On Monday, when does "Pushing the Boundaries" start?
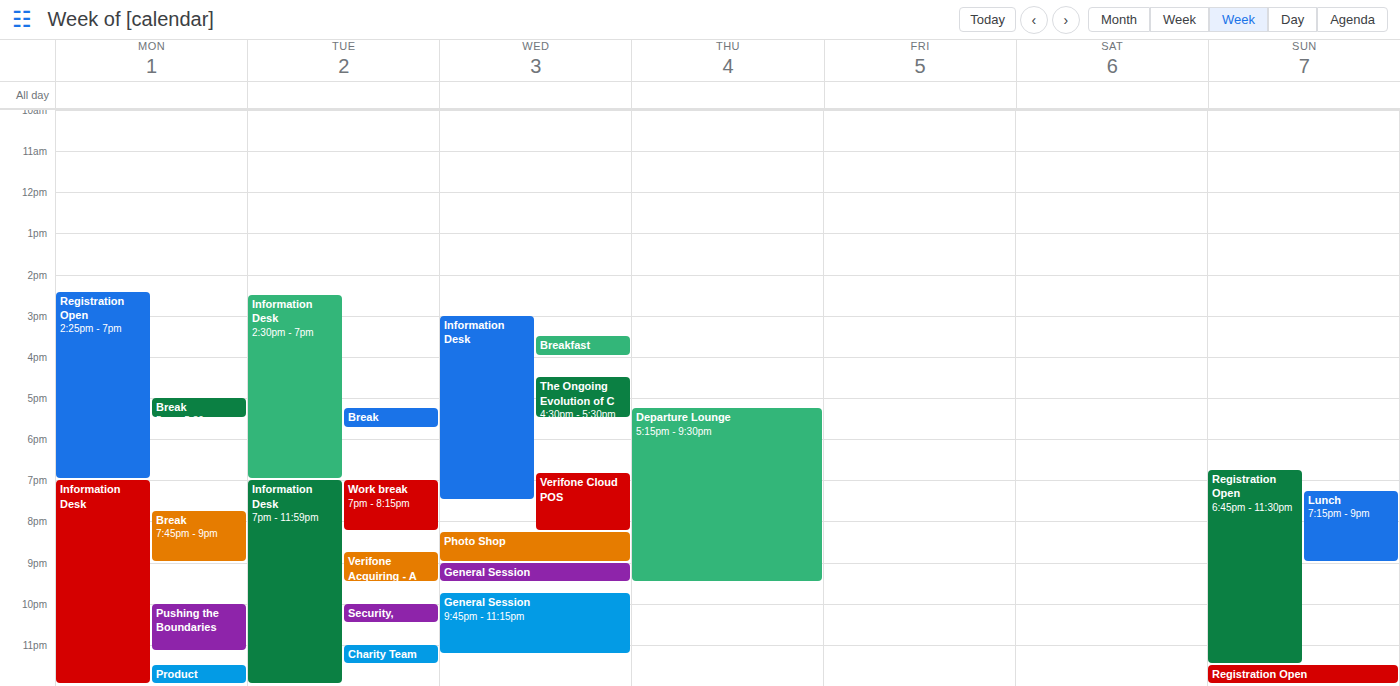
10:00 PM